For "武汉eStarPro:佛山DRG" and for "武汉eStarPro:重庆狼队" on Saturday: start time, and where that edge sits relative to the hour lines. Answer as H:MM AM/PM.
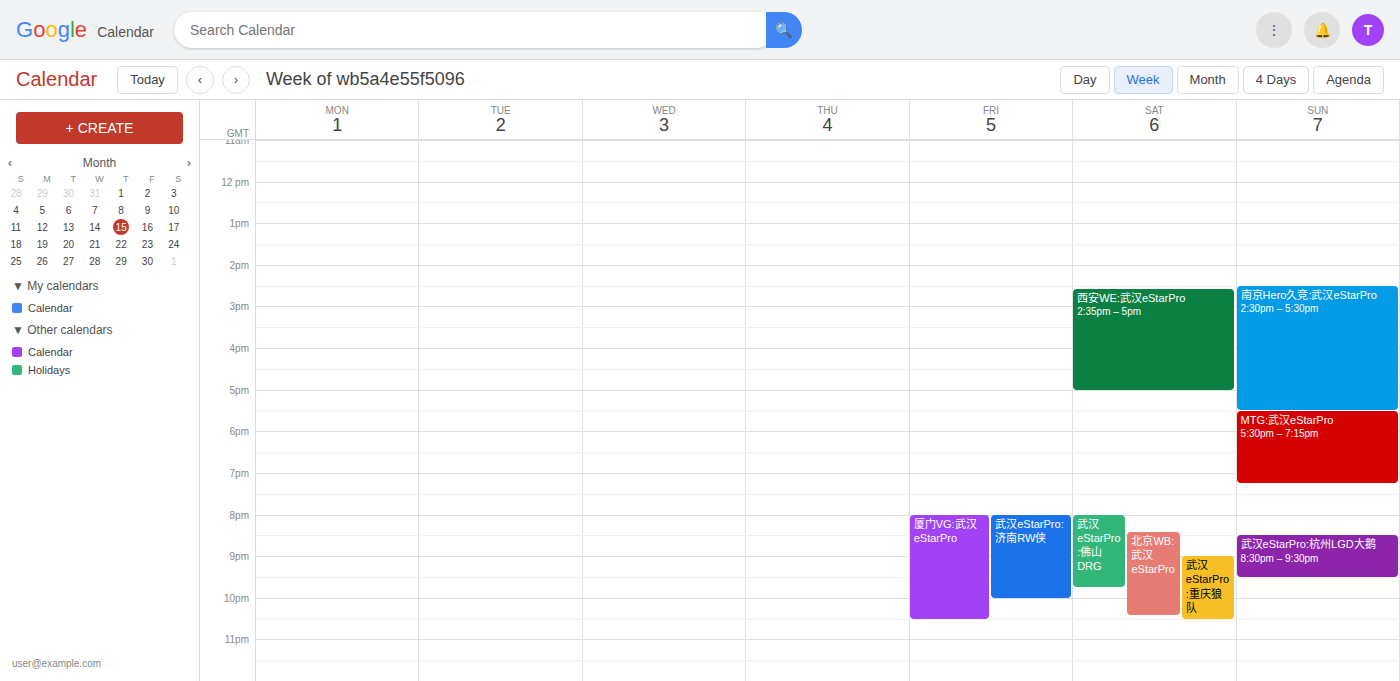
"武汉eStarPro:佛山DRG": 8:00 PM, exactly on the 8 PM line. "武汉eStarPro:重庆狼队": 9:00 PM, exactly on the 9 PM line.